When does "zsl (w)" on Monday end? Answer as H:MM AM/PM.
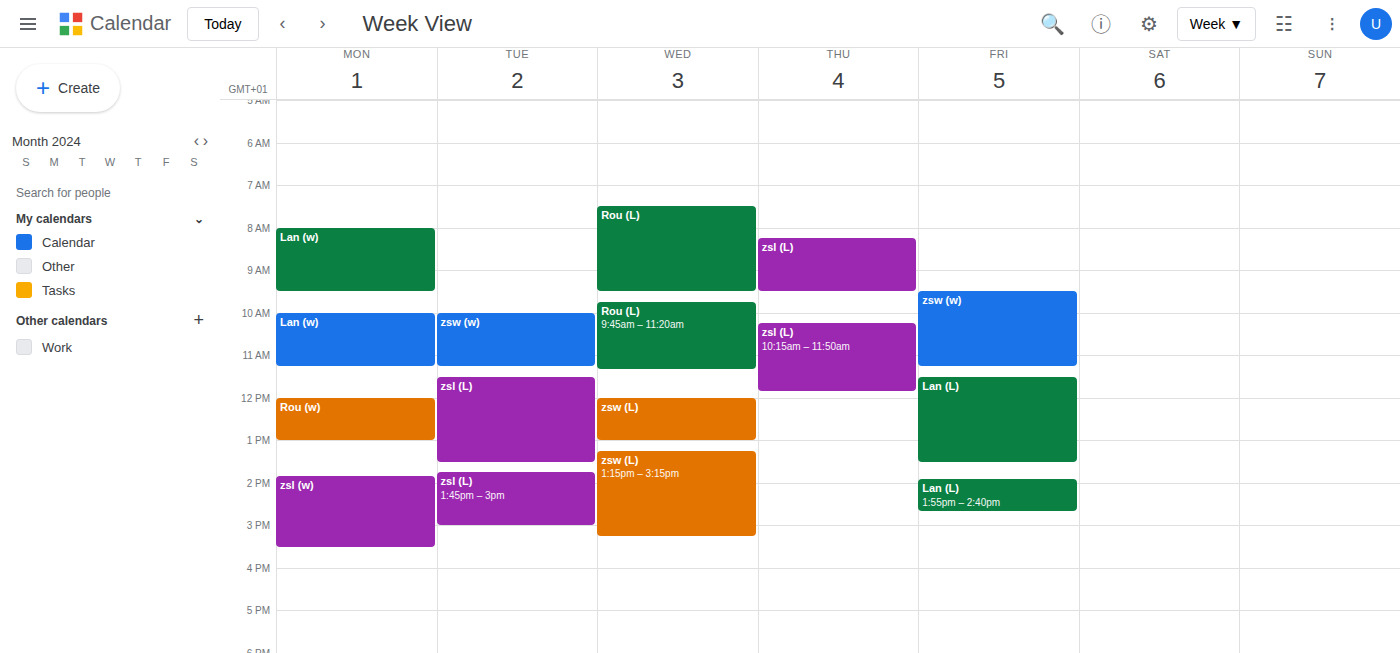
3:30 PM